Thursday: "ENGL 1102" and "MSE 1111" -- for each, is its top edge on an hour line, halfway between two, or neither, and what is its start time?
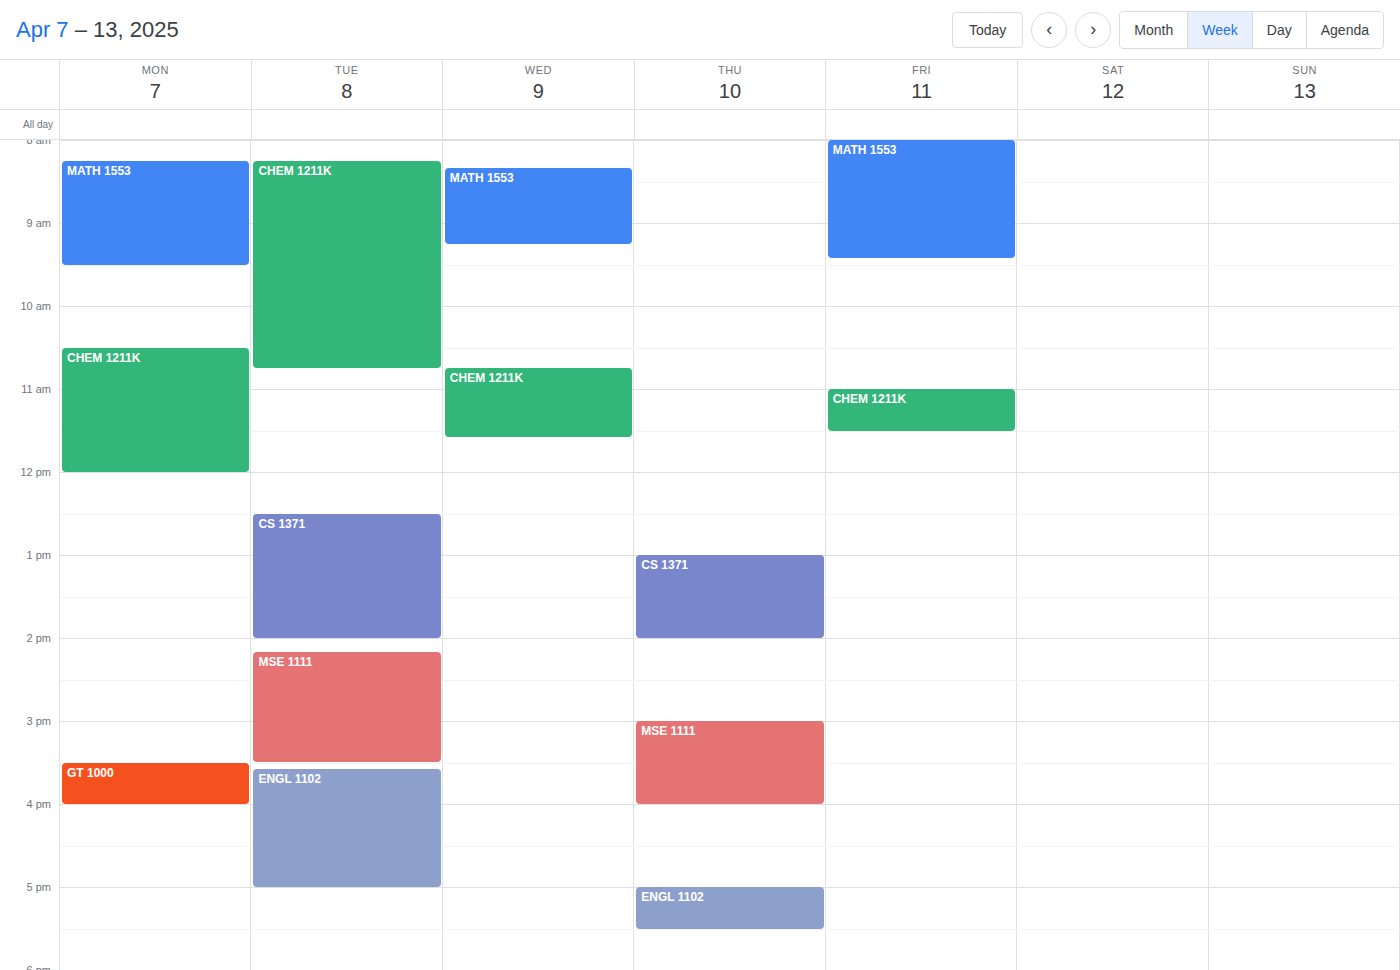
"ENGL 1102": 5:00 PM, exactly on the 5 PM line. "MSE 1111": 3:00 PM, exactly on the 3 PM line.